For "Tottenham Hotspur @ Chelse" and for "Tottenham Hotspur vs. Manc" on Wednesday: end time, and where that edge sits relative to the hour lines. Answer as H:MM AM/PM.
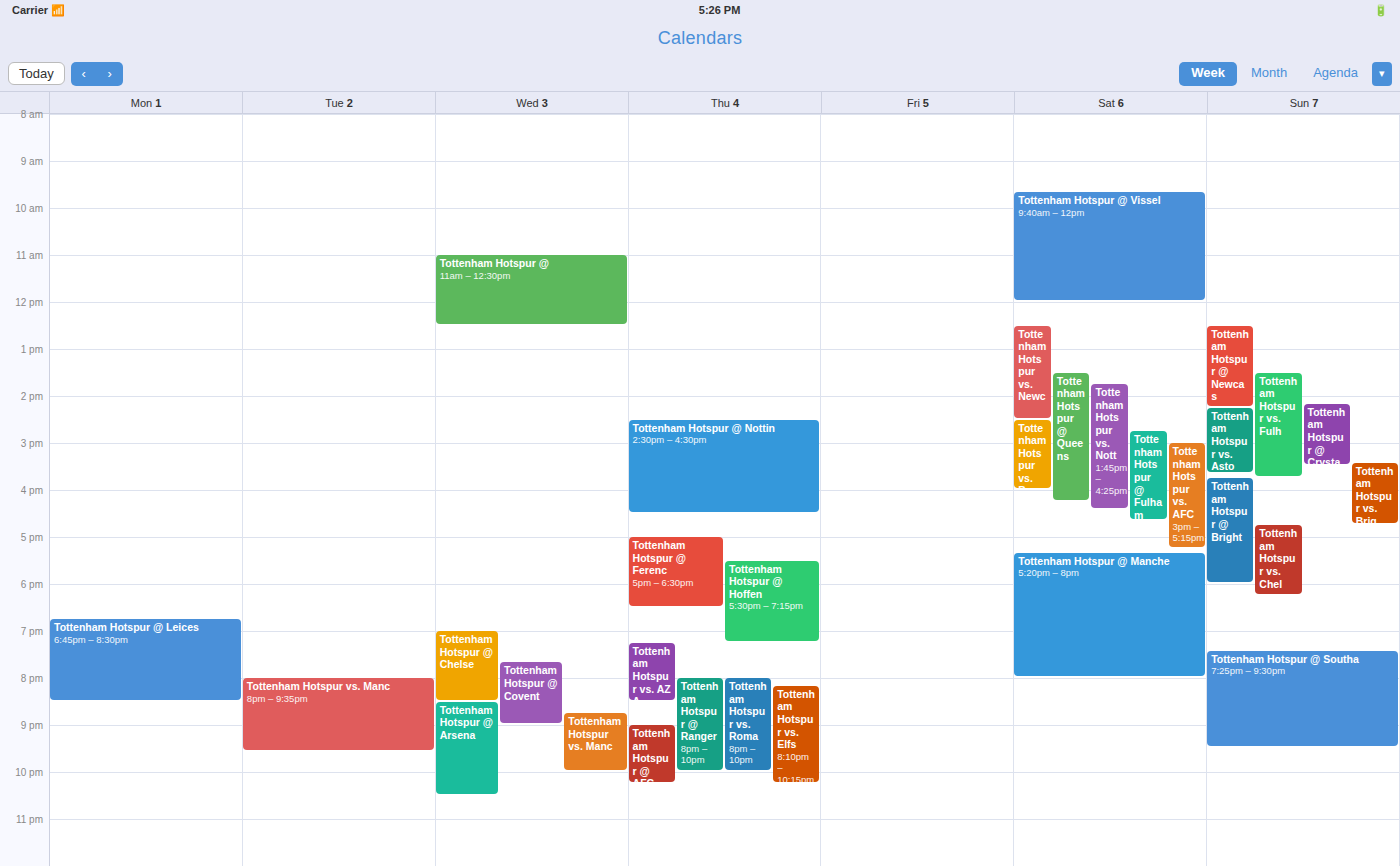
"Tottenham Hotspur @ Chelse": 8:30 PM, halfway between the 8 PM and 9 PM lines. "Tottenham Hotspur vs. Manc": 10:00 PM, exactly on the 10 PM line.